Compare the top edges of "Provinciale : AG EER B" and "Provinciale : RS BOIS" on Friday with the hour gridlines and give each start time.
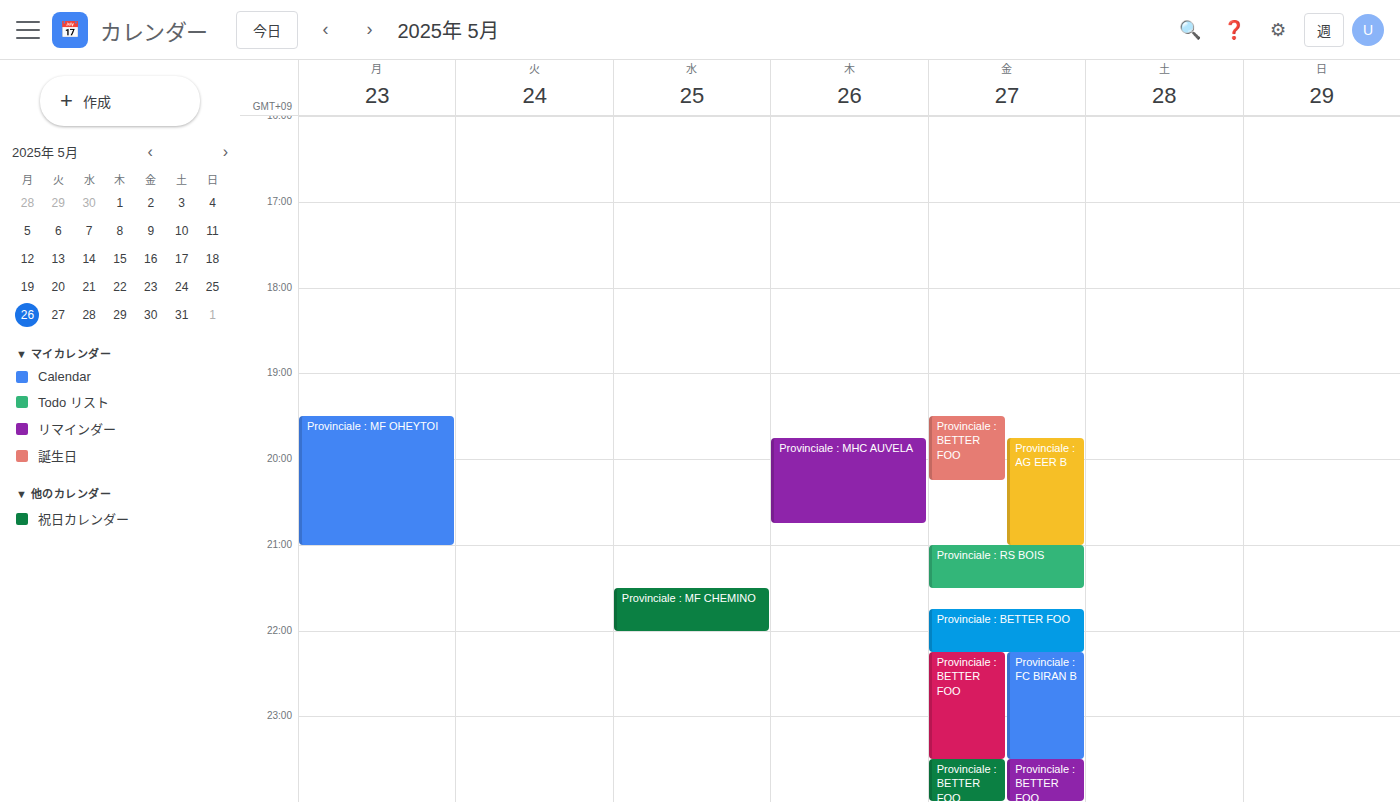
"Provinciale : AG EER B": 7:45 PM, neither: three quarters of the way from the 7 PM line to the 8 PM line. "Provinciale : RS BOIS": 9:00 PM, exactly on the 9 PM line.